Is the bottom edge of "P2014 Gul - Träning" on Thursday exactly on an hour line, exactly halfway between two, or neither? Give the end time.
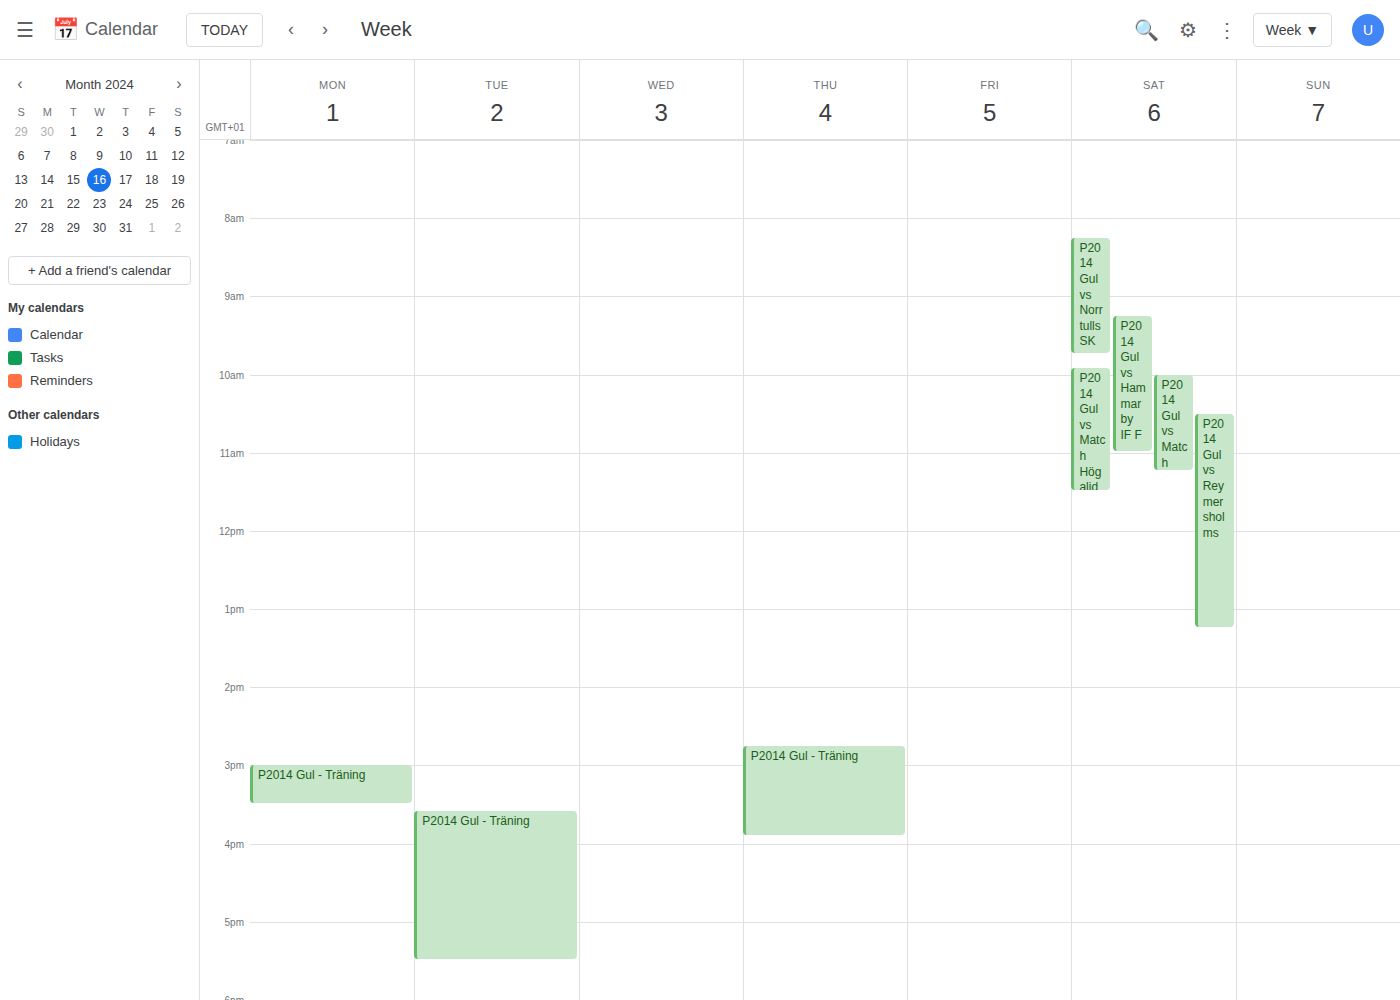
3:55 PM -- neither: 55 minutes below the 3 PM line and 5 minutes above the 4 PM line.